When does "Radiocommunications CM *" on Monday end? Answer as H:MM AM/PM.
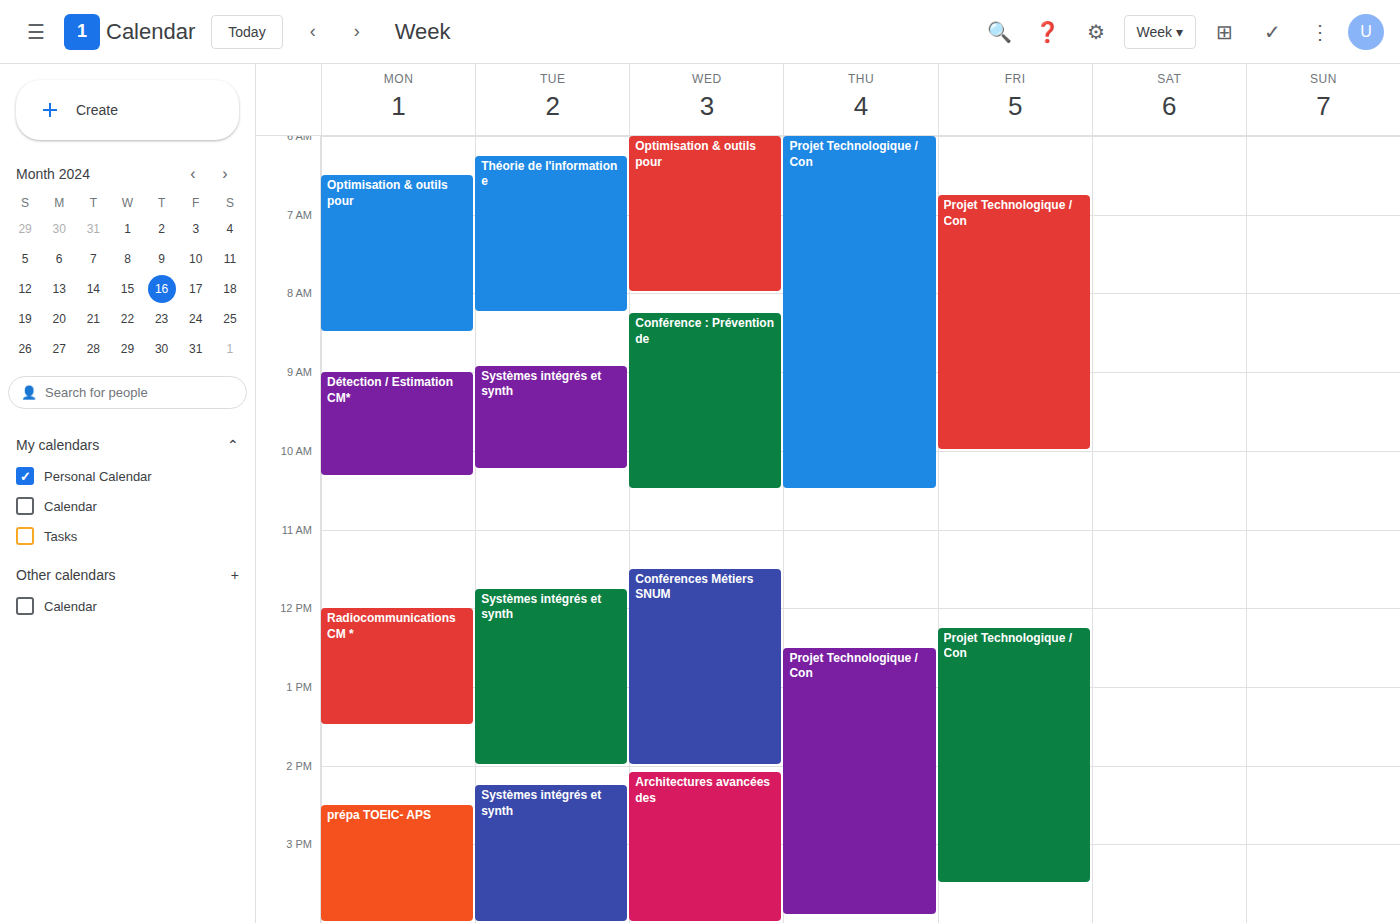
1:30 PM